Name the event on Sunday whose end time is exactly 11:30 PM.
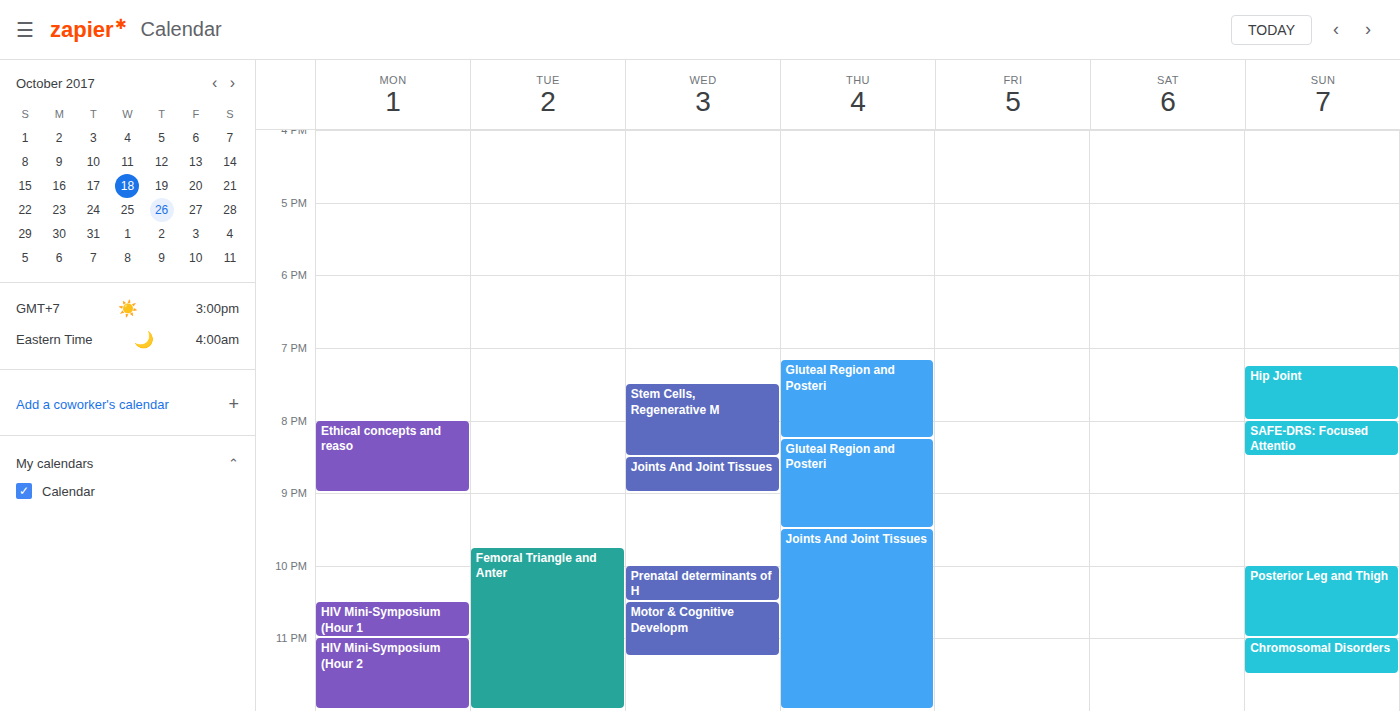
"Chromosomal Disorders"